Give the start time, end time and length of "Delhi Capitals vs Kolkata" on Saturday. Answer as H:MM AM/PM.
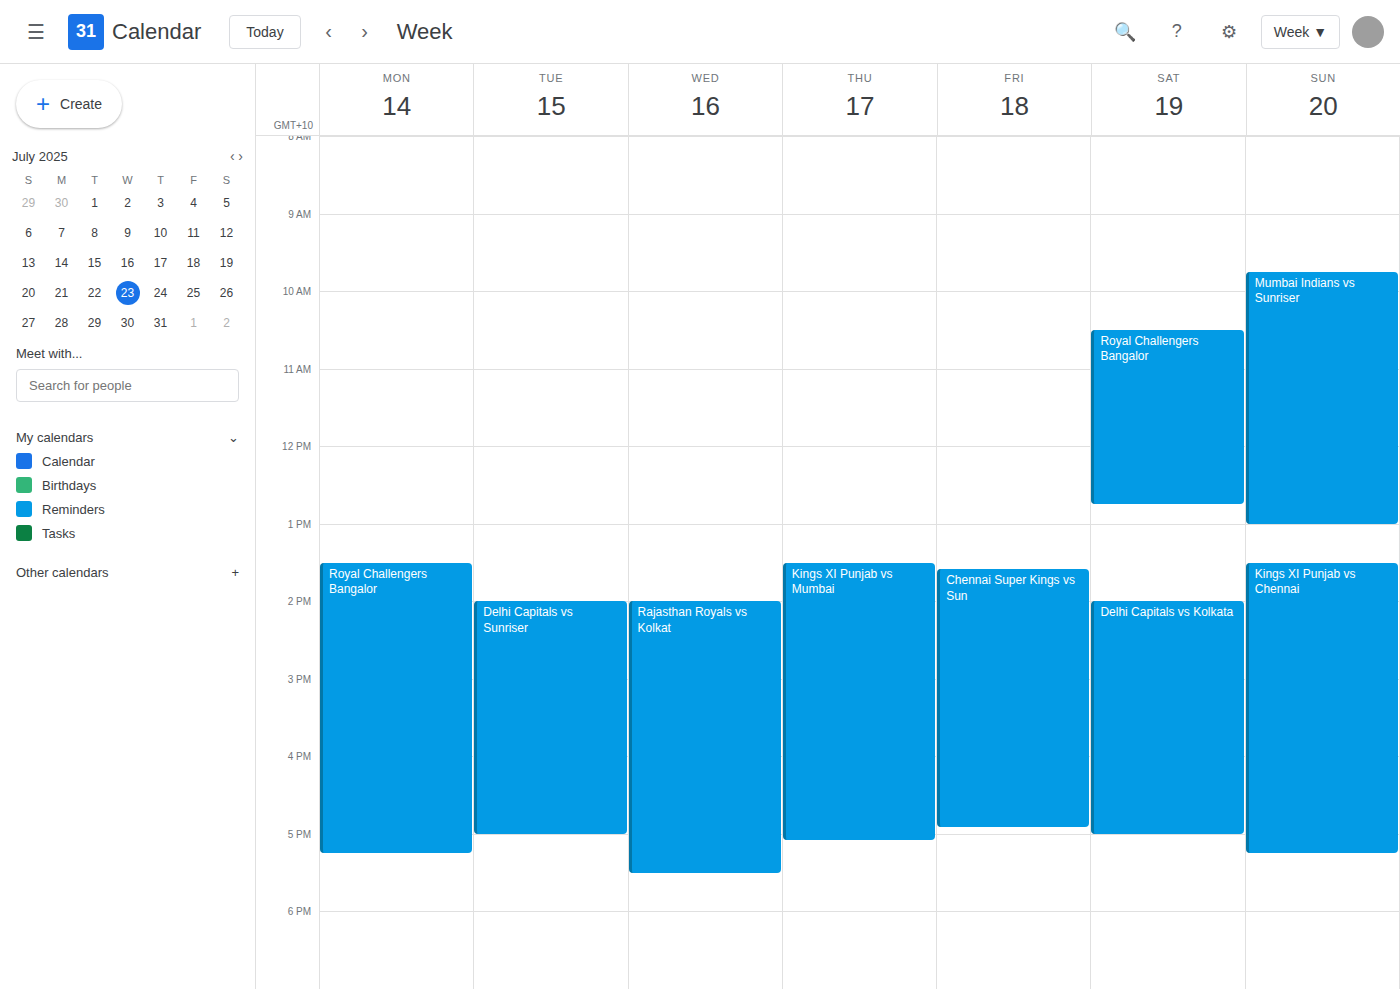
2:00 PM to 5:00 PM, 3 hours